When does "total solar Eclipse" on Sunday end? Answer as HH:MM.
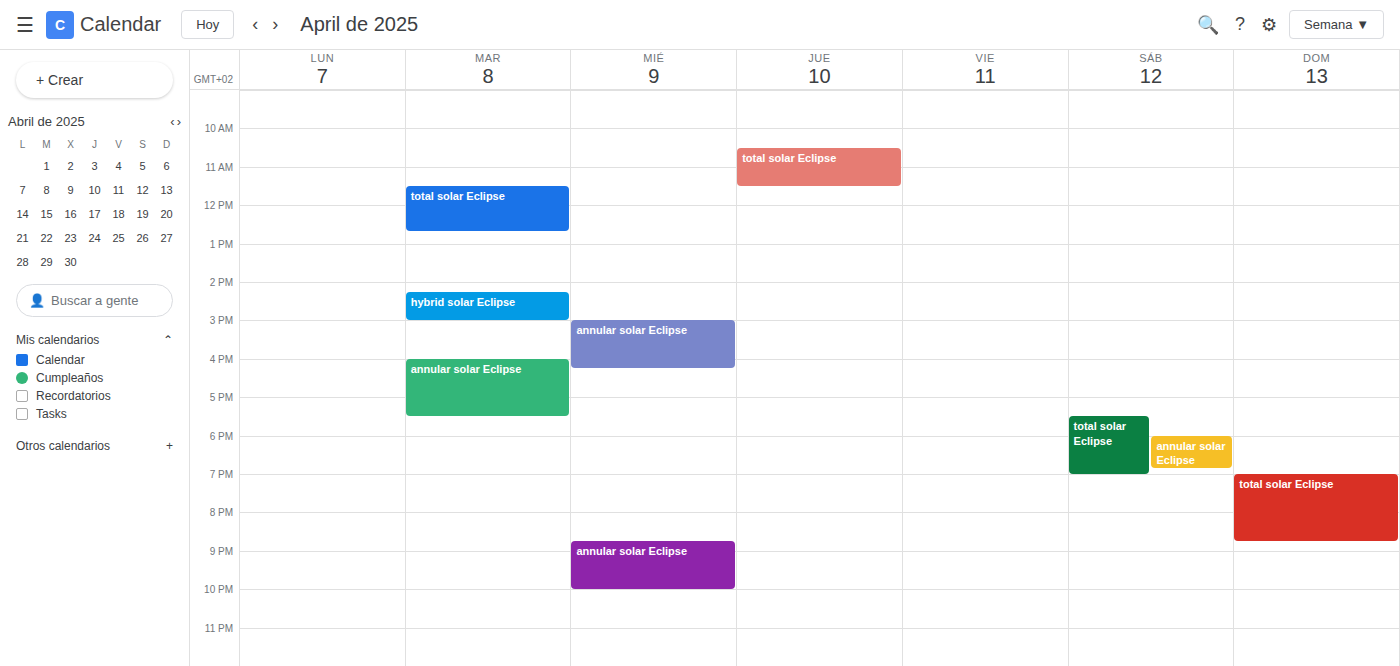
20:45